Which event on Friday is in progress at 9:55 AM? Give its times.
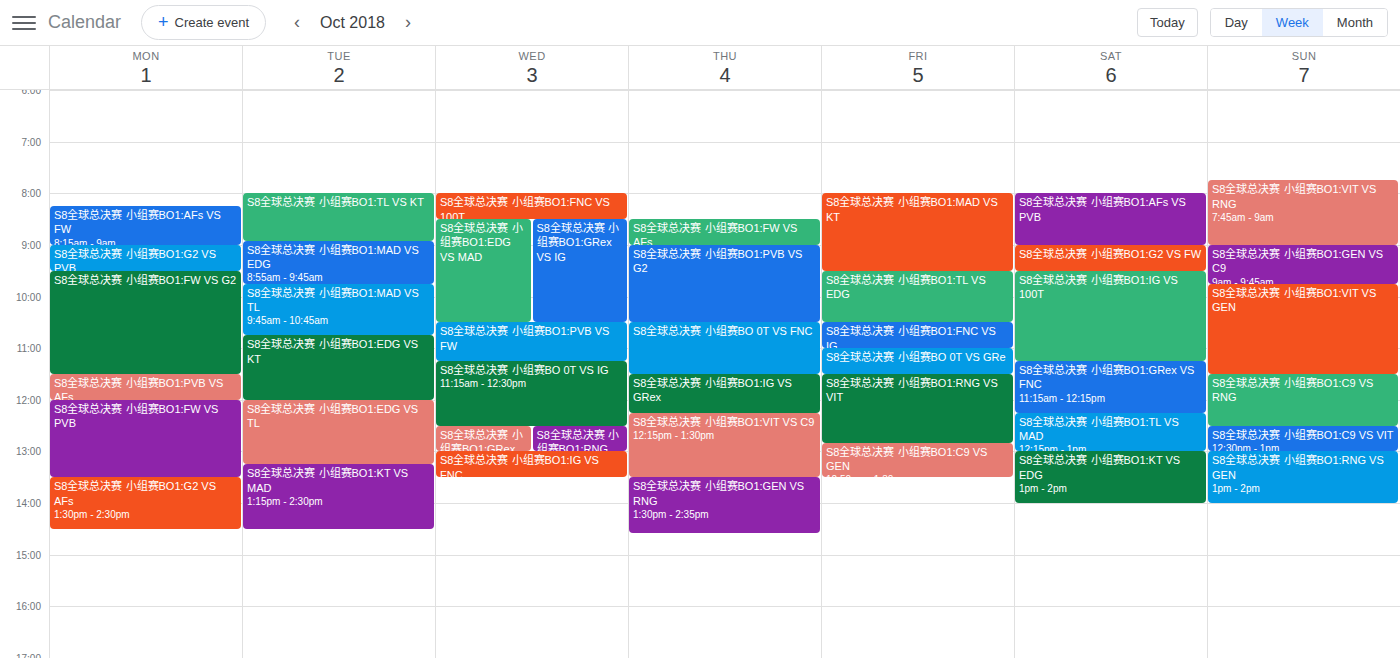
"S8全球总决赛 小组赛BO1:TL VS EDG", 9:30 AM to 10:30 AM